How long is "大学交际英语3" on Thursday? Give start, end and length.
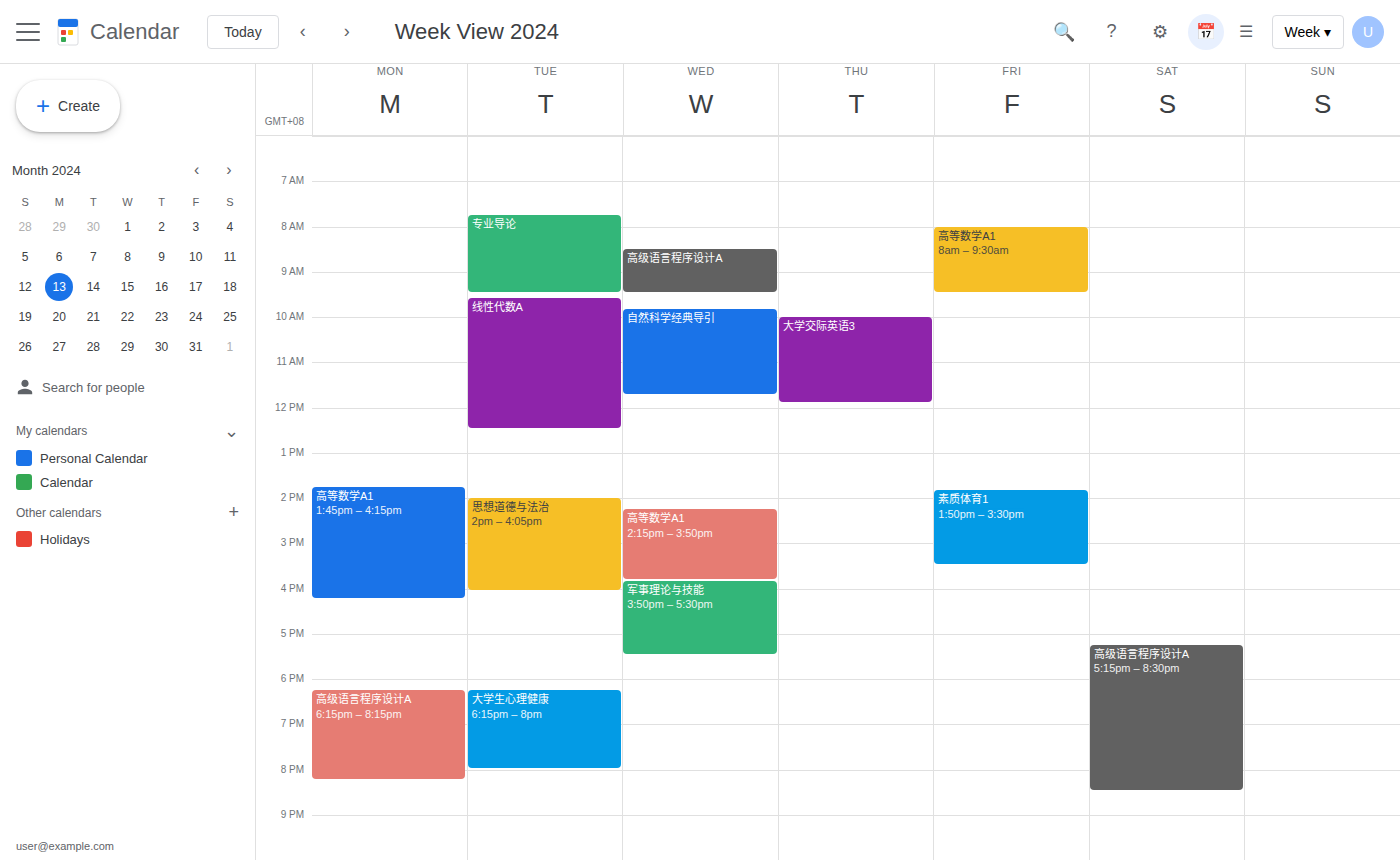
10:00 AM to 11:55 AM, 1 hour 55 minutes